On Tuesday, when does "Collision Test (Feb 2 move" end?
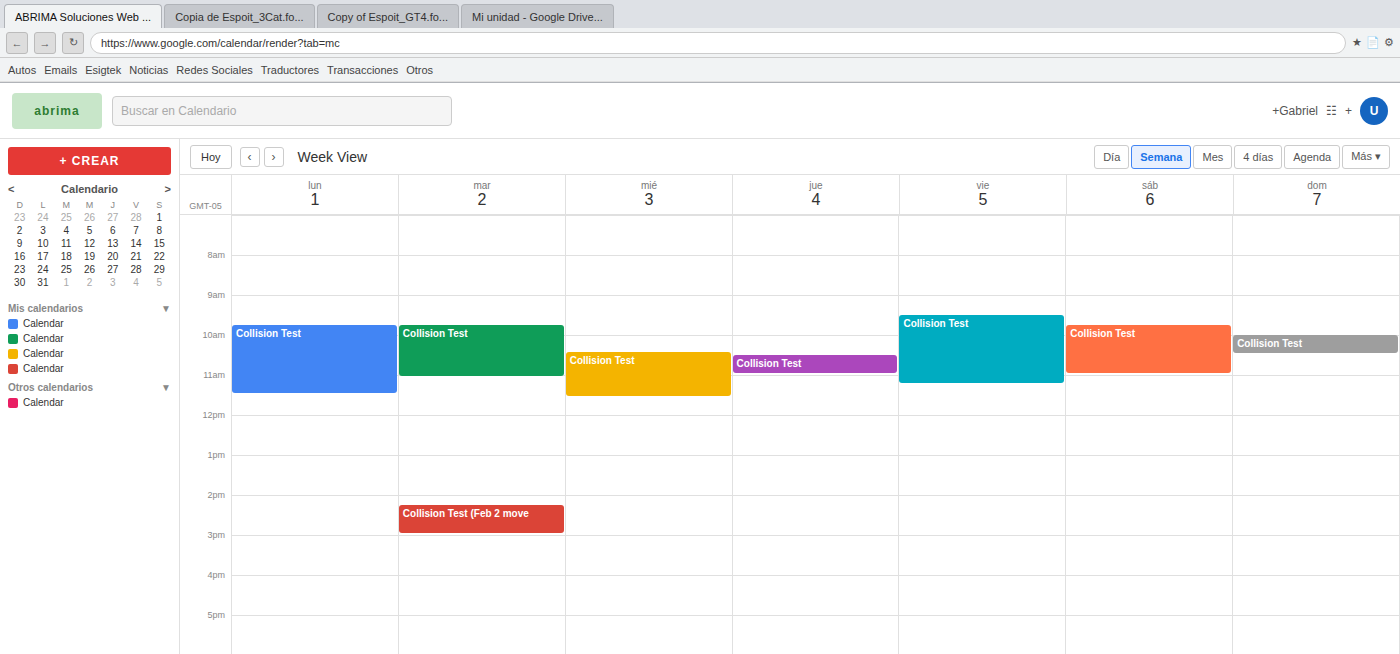
15:00